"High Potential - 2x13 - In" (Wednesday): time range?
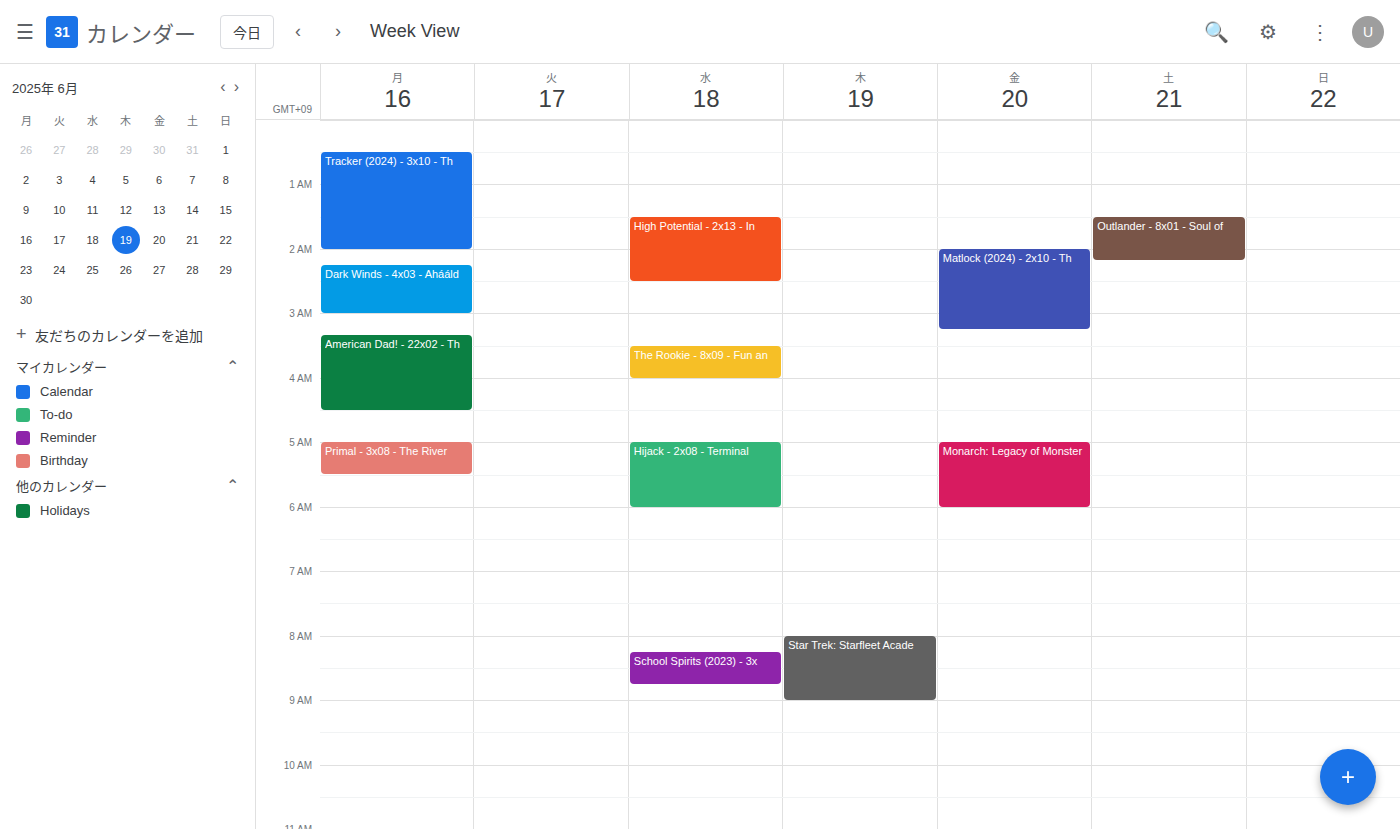
1:30 AM to 2:30 AM